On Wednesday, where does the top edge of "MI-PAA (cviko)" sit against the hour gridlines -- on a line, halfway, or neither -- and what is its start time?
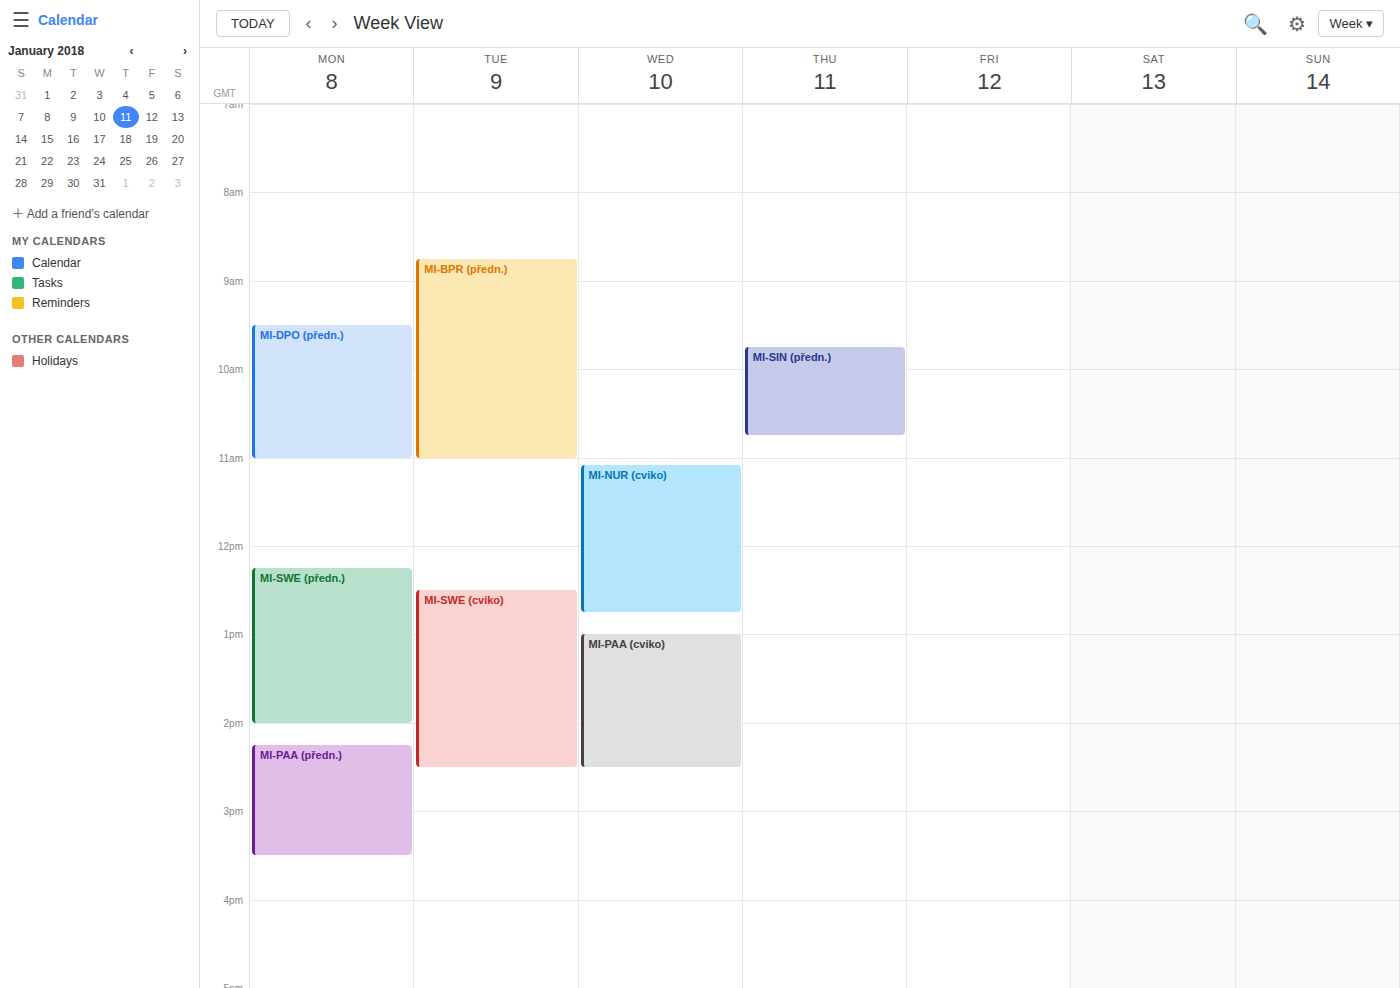
1:00 PM -- exactly on the 1 PM line.